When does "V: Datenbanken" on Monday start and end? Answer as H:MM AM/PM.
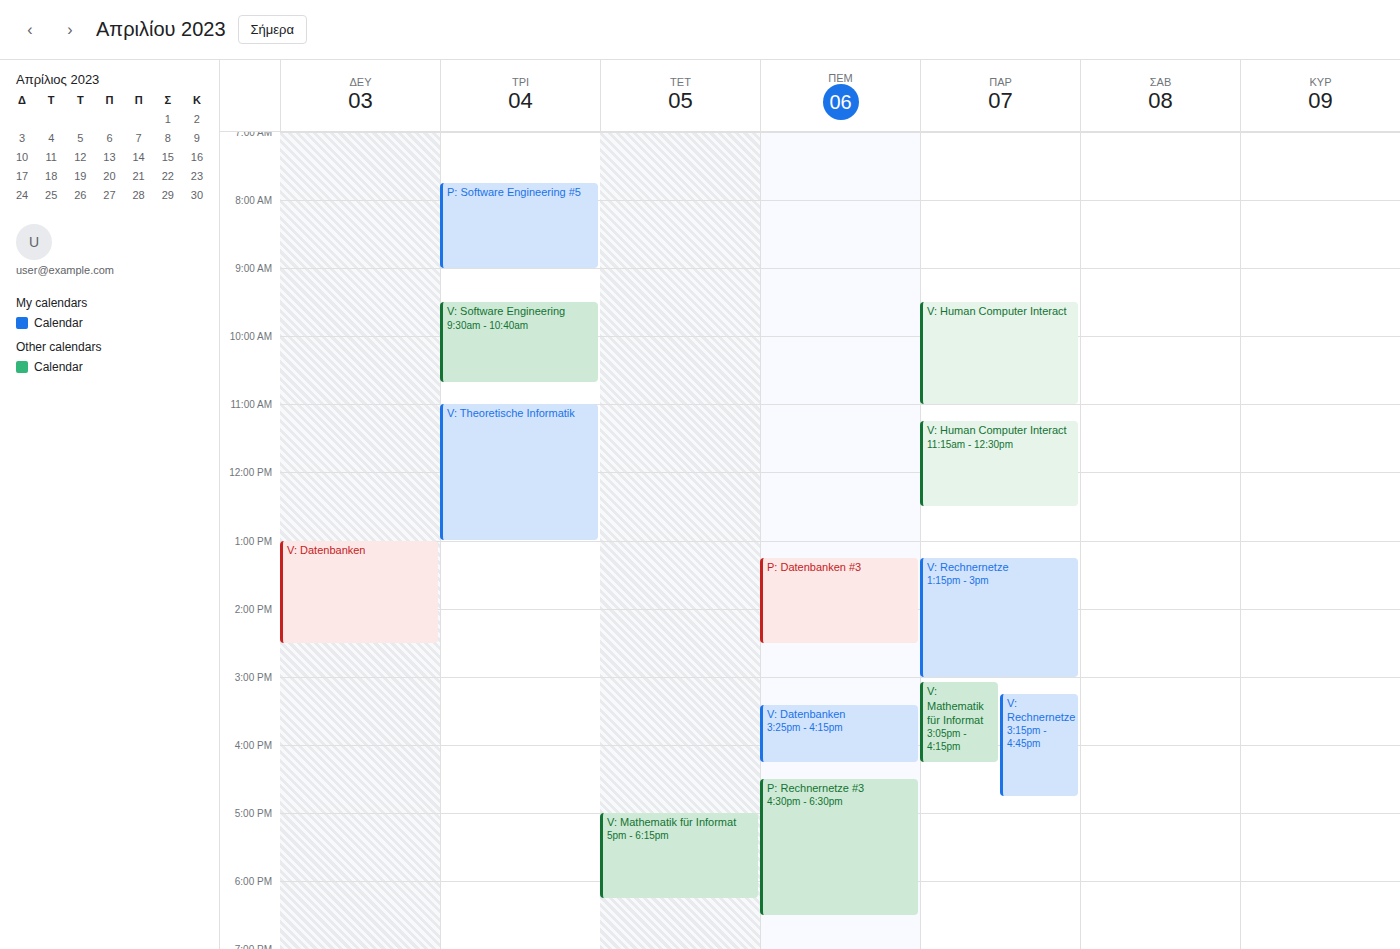
1:00 PM to 2:30 PM